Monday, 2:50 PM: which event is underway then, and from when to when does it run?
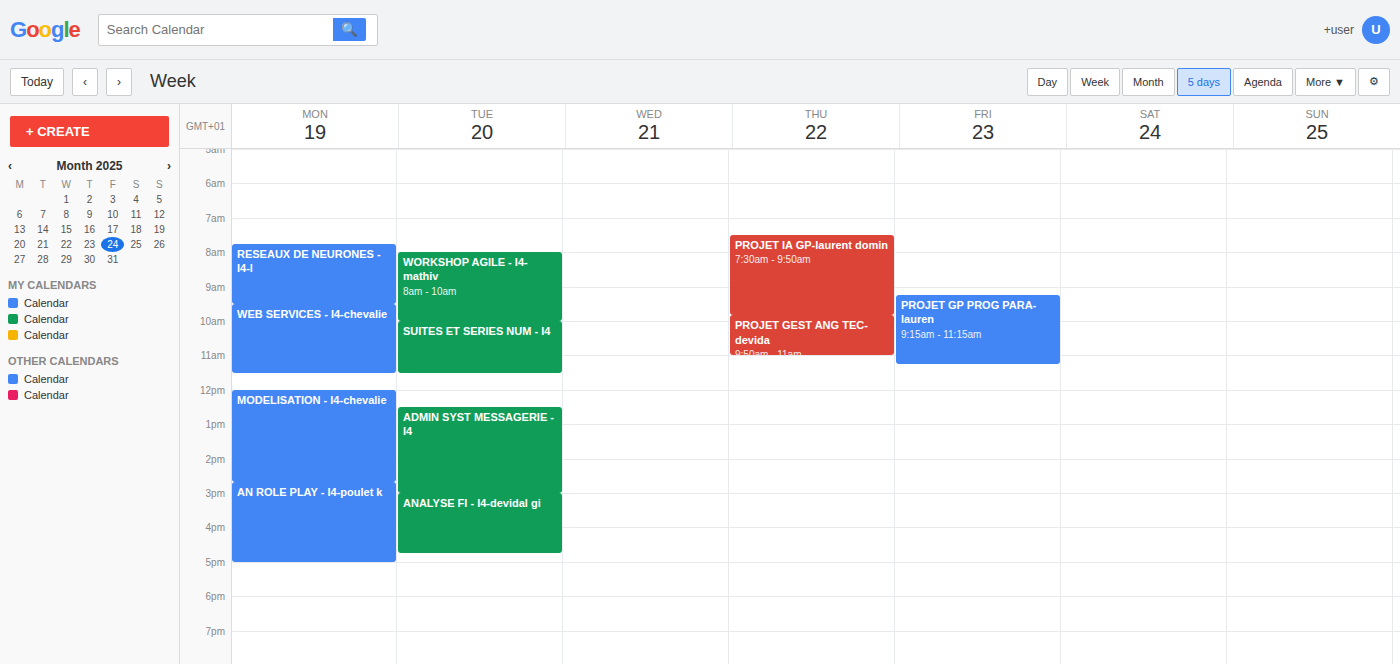
"AN ROLE PLAY - I4-poulet k", 2:40 PM to 5:00 PM